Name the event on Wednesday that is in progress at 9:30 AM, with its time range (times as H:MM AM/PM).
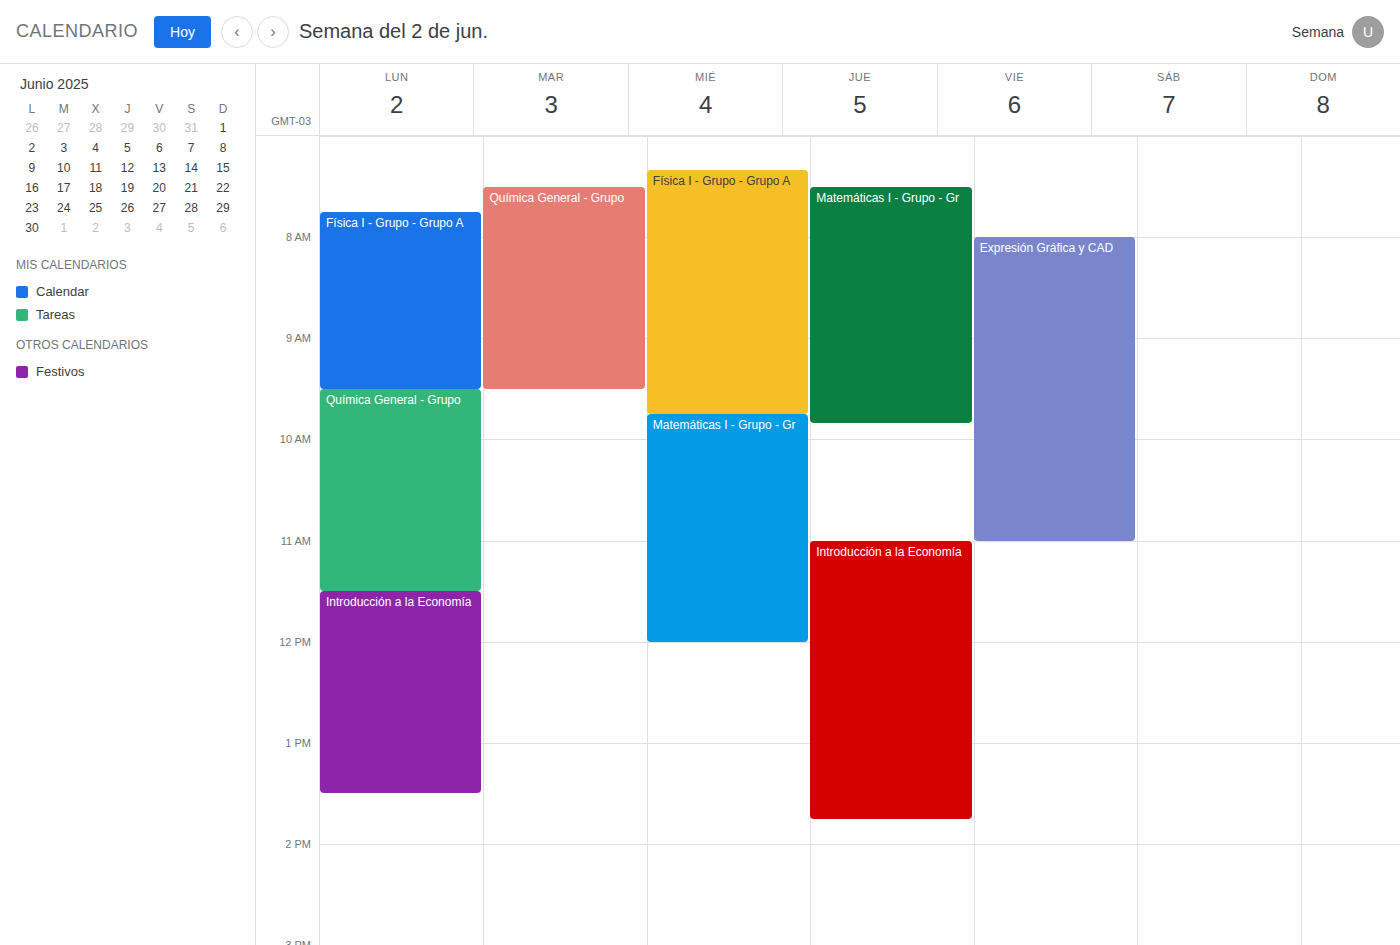
"Física I - Grupo - Grupo A", 7:20 AM to 9:45 AM